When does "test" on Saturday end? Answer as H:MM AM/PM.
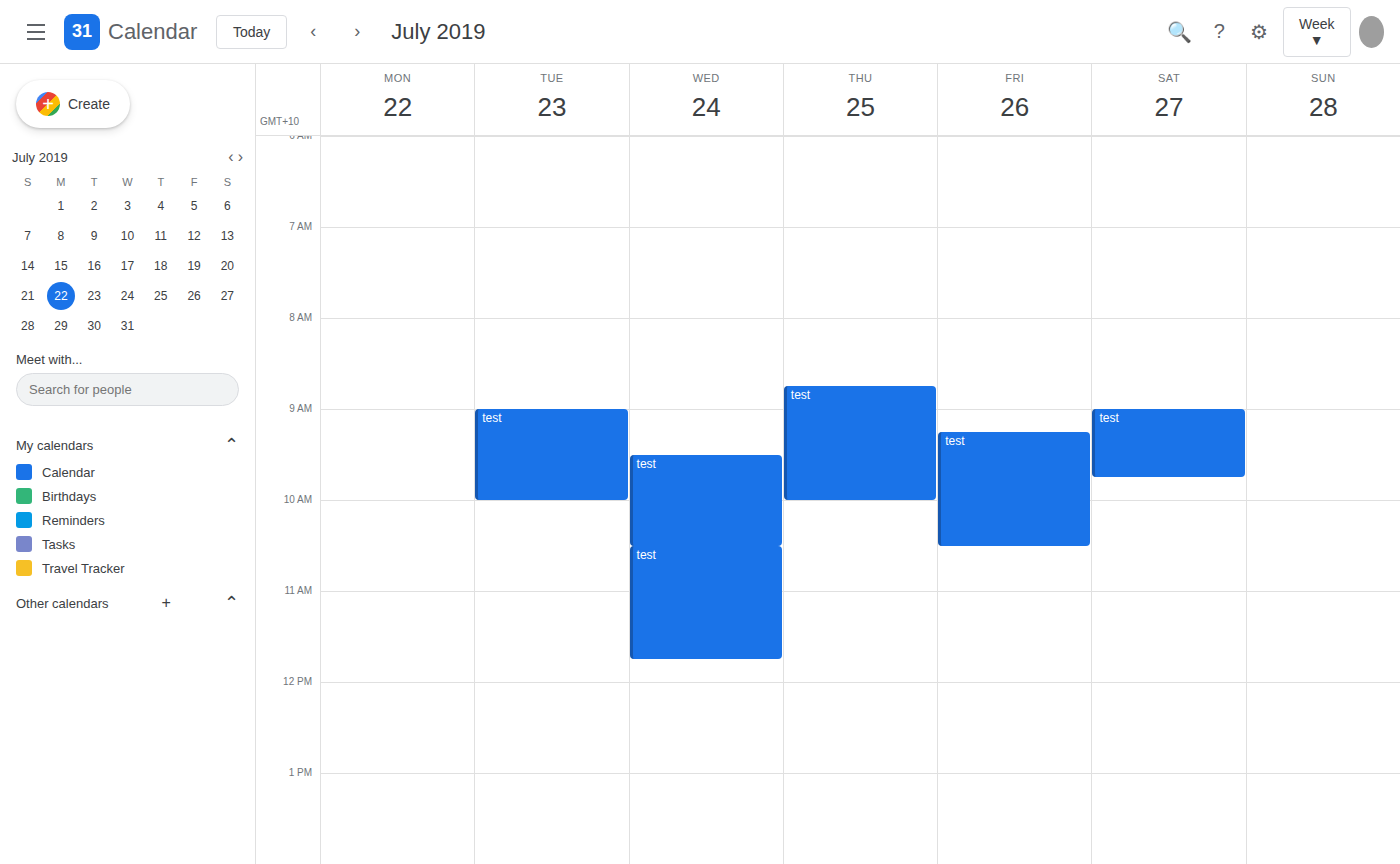
9:45 AM